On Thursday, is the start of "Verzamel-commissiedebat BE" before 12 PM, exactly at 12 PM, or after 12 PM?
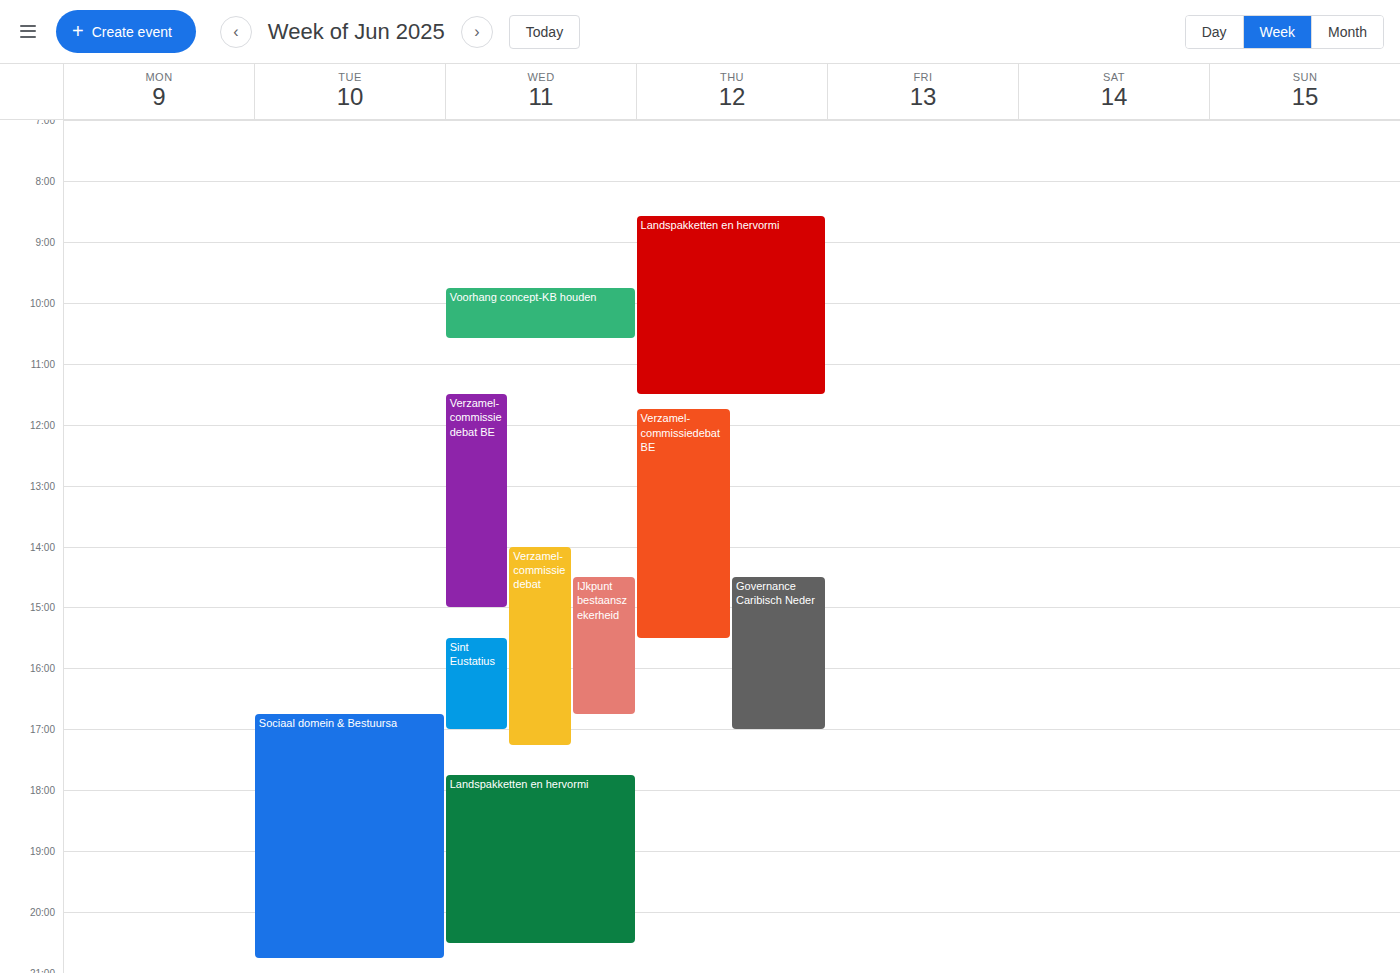
11:45 AM -- before 12 PM, 15 minutes above the 12 PM line.